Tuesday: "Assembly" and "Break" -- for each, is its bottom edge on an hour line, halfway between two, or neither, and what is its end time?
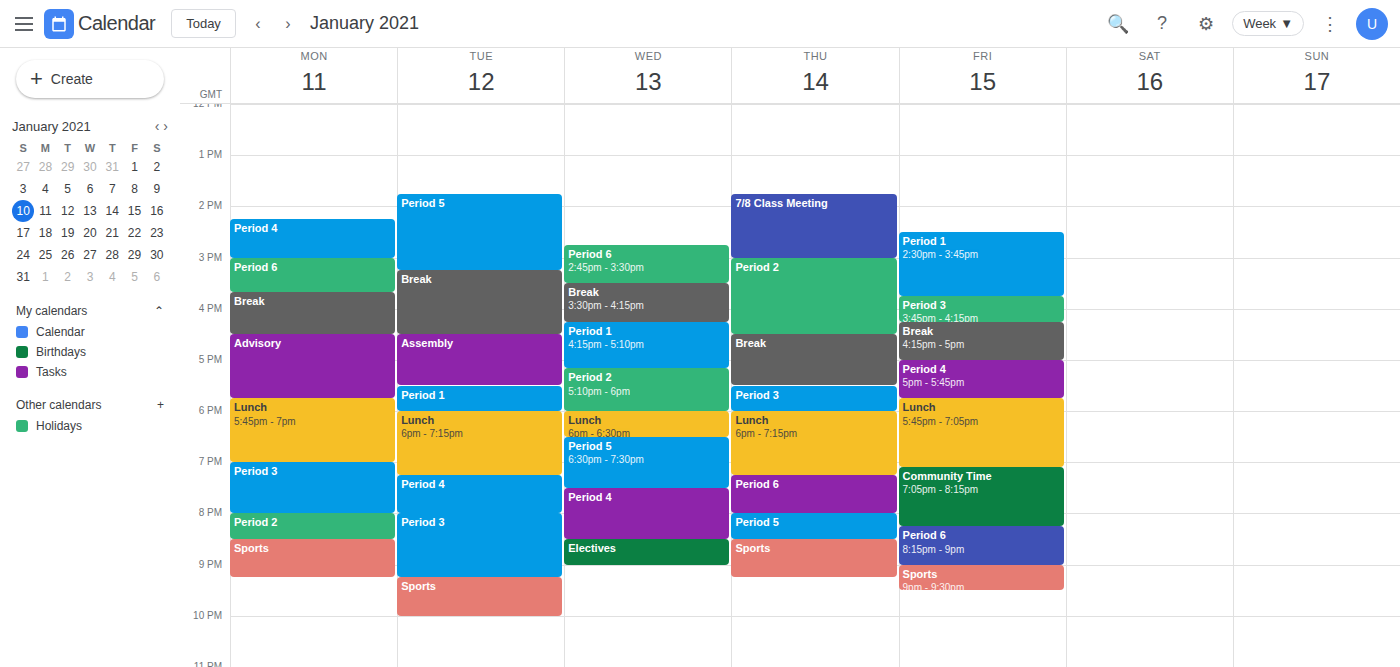
"Assembly": 5:30 PM, halfway between the 5 PM and 6 PM lines. "Break": 4:30 PM, halfway between the 4 PM and 5 PM lines.